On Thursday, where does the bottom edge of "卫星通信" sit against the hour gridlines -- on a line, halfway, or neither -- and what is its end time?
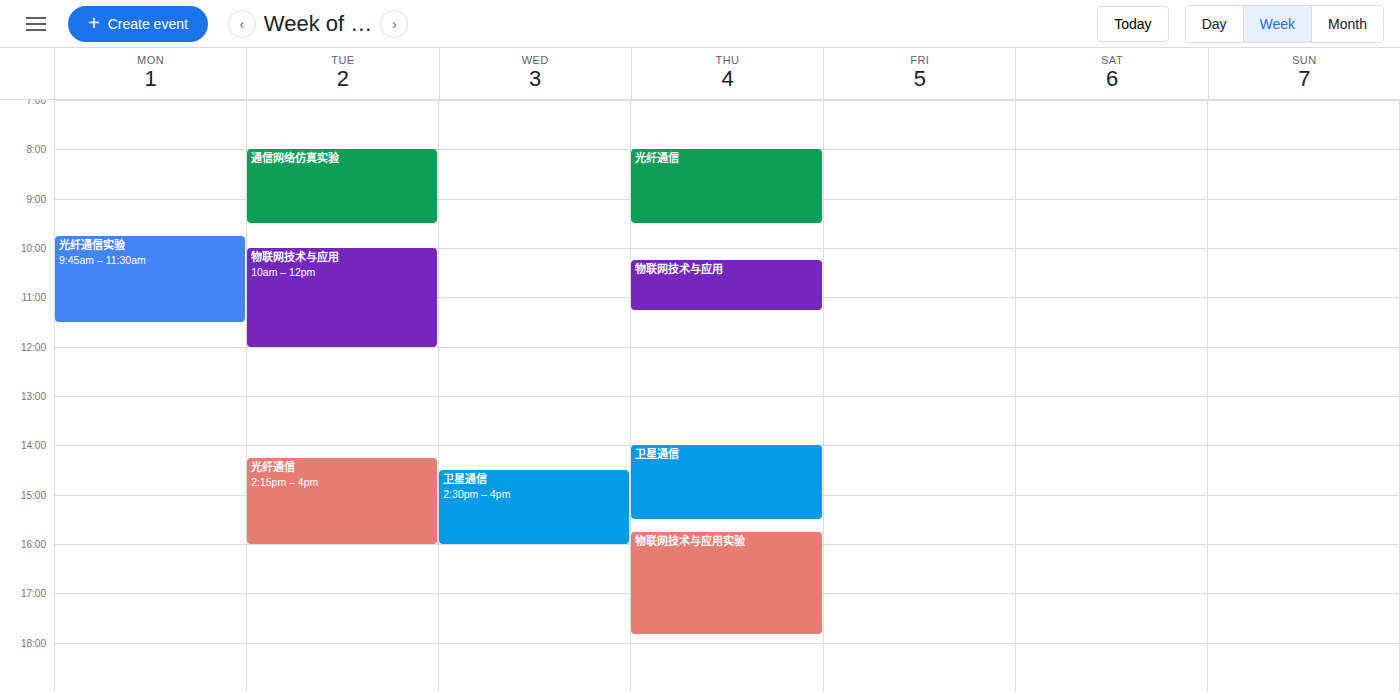
3:30 PM -- halfway between the 3 PM and 4 PM lines.